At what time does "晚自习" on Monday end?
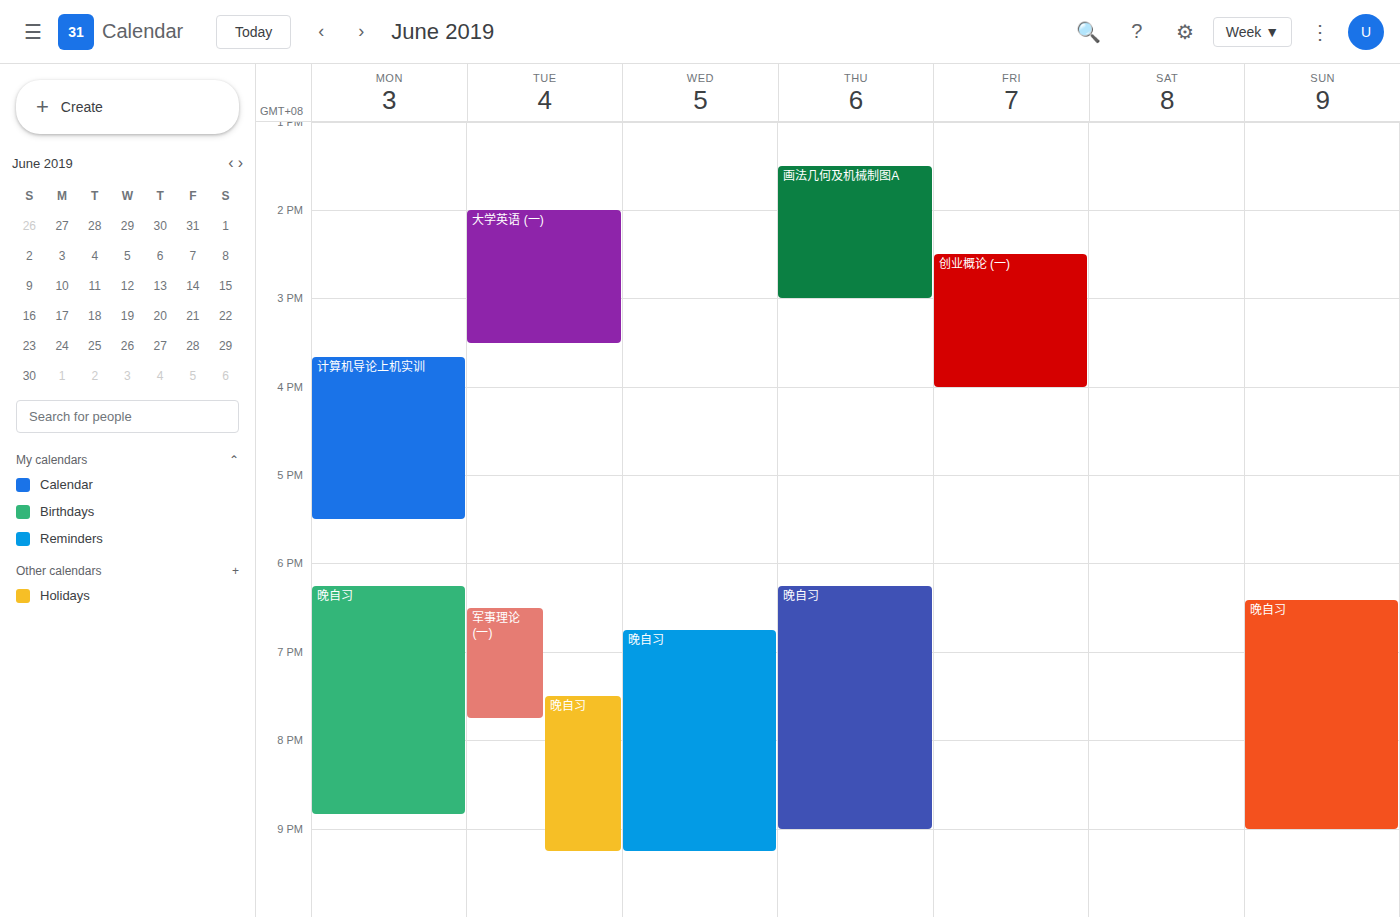
8:50 PM